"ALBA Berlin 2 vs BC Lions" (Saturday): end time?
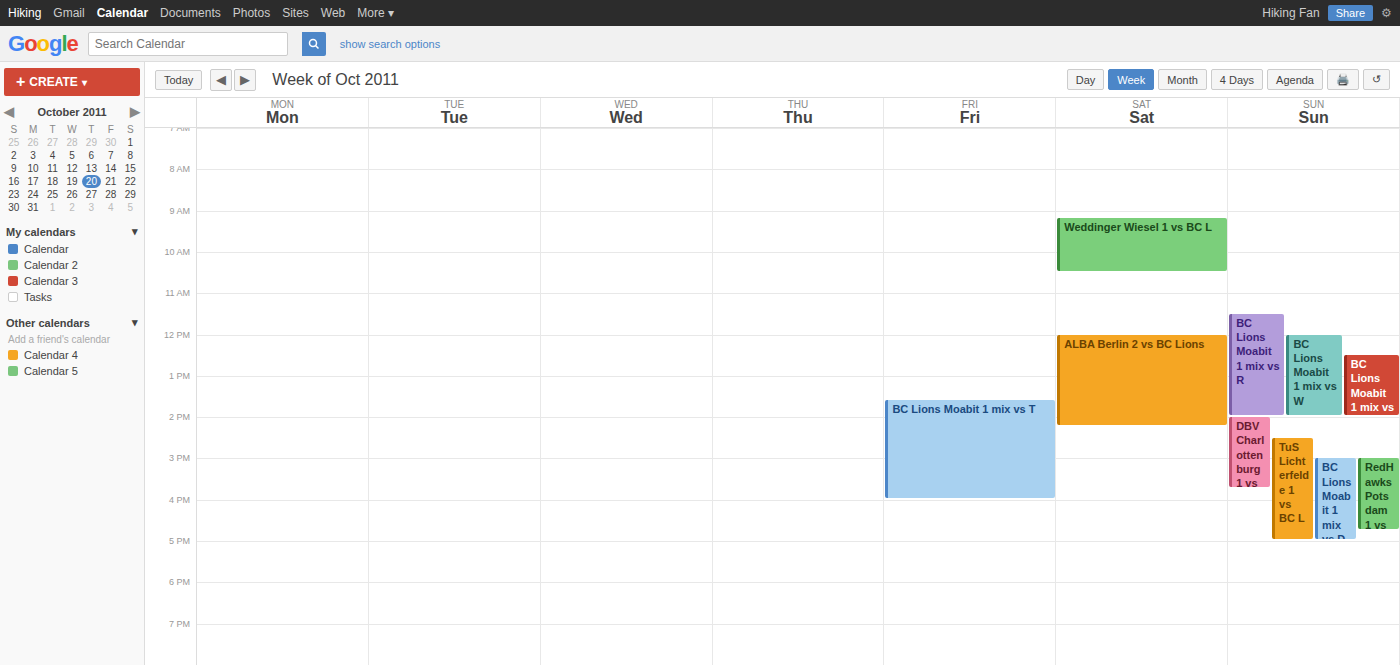
2:15 PM